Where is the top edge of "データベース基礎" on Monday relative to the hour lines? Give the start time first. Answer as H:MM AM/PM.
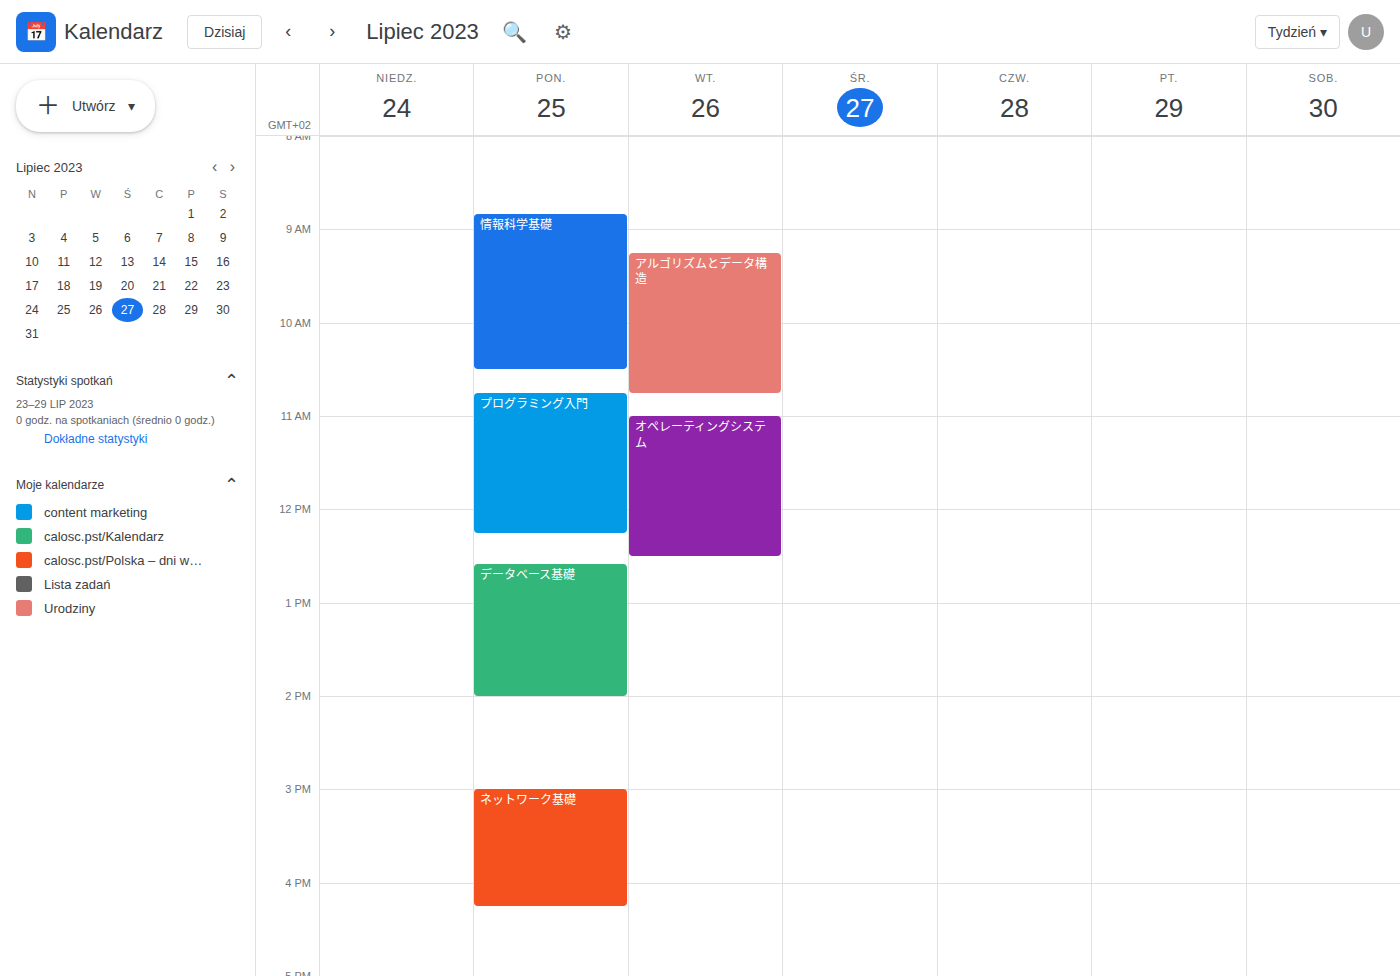
12:35 PM -- neither: 35 minutes below the 12 PM line and 25 minutes above the 1 PM line.